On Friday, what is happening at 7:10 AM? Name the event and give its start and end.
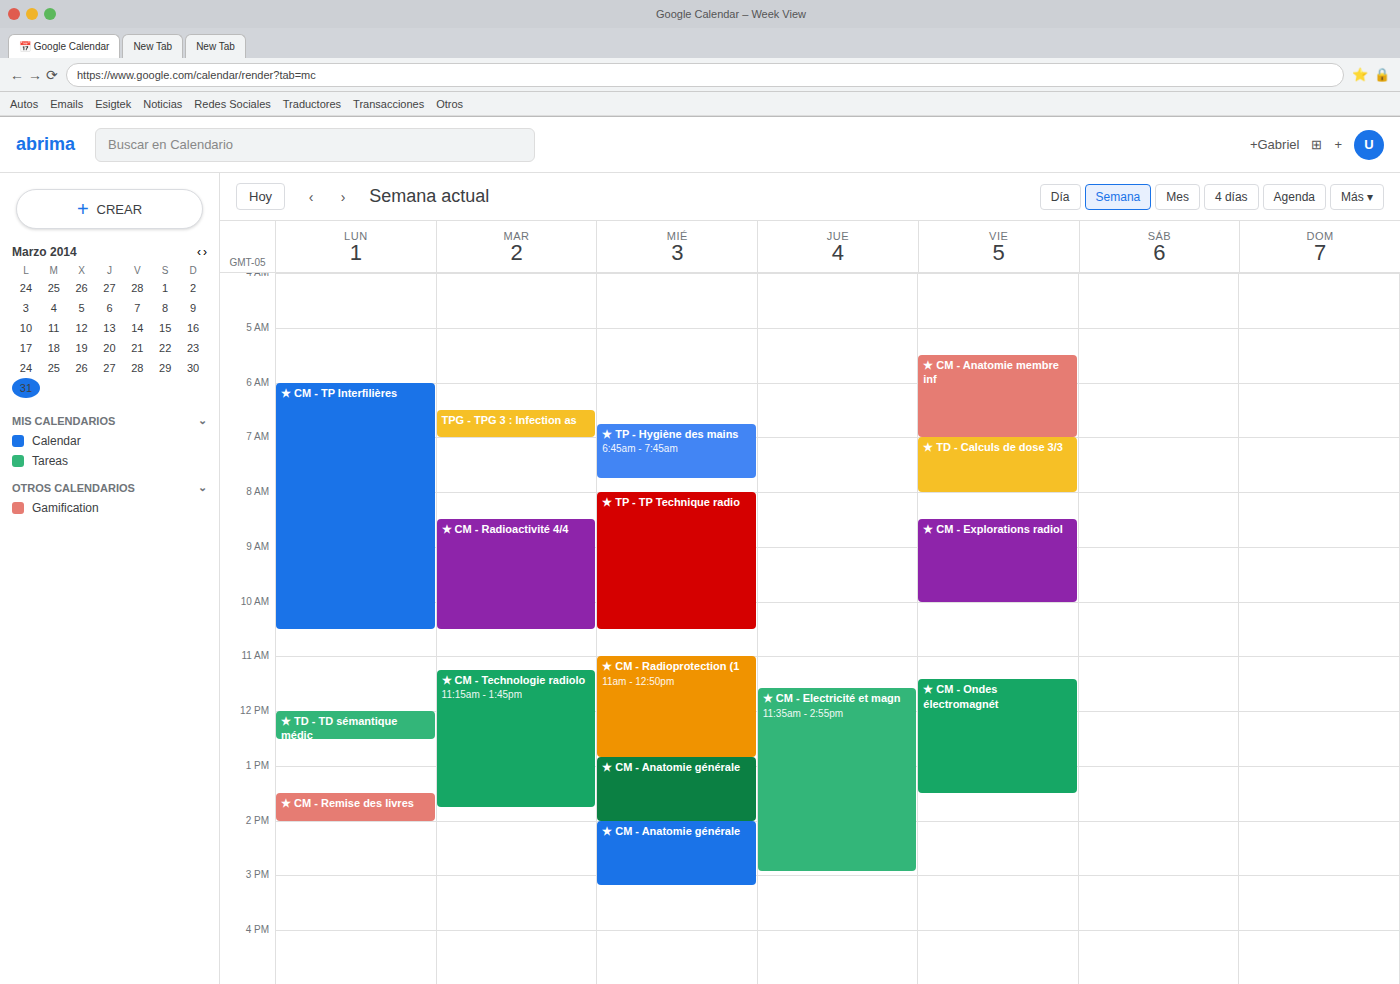
"★ TD - Calculs de dose 3/3", 7:00 AM to 8:00 AM